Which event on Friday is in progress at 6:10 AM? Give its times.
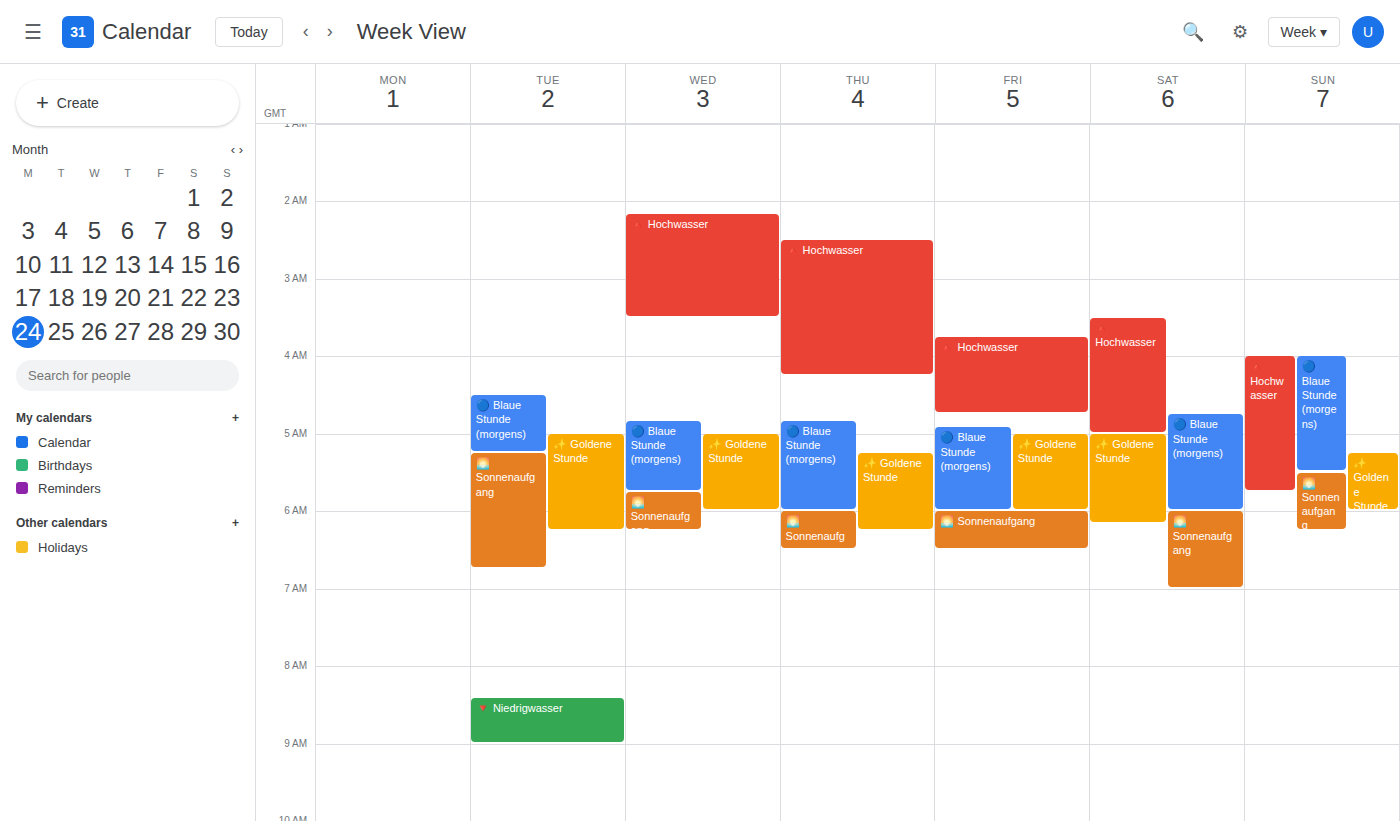
"🌅 Sonnenaufgang", 6:00 AM to 6:30 AM